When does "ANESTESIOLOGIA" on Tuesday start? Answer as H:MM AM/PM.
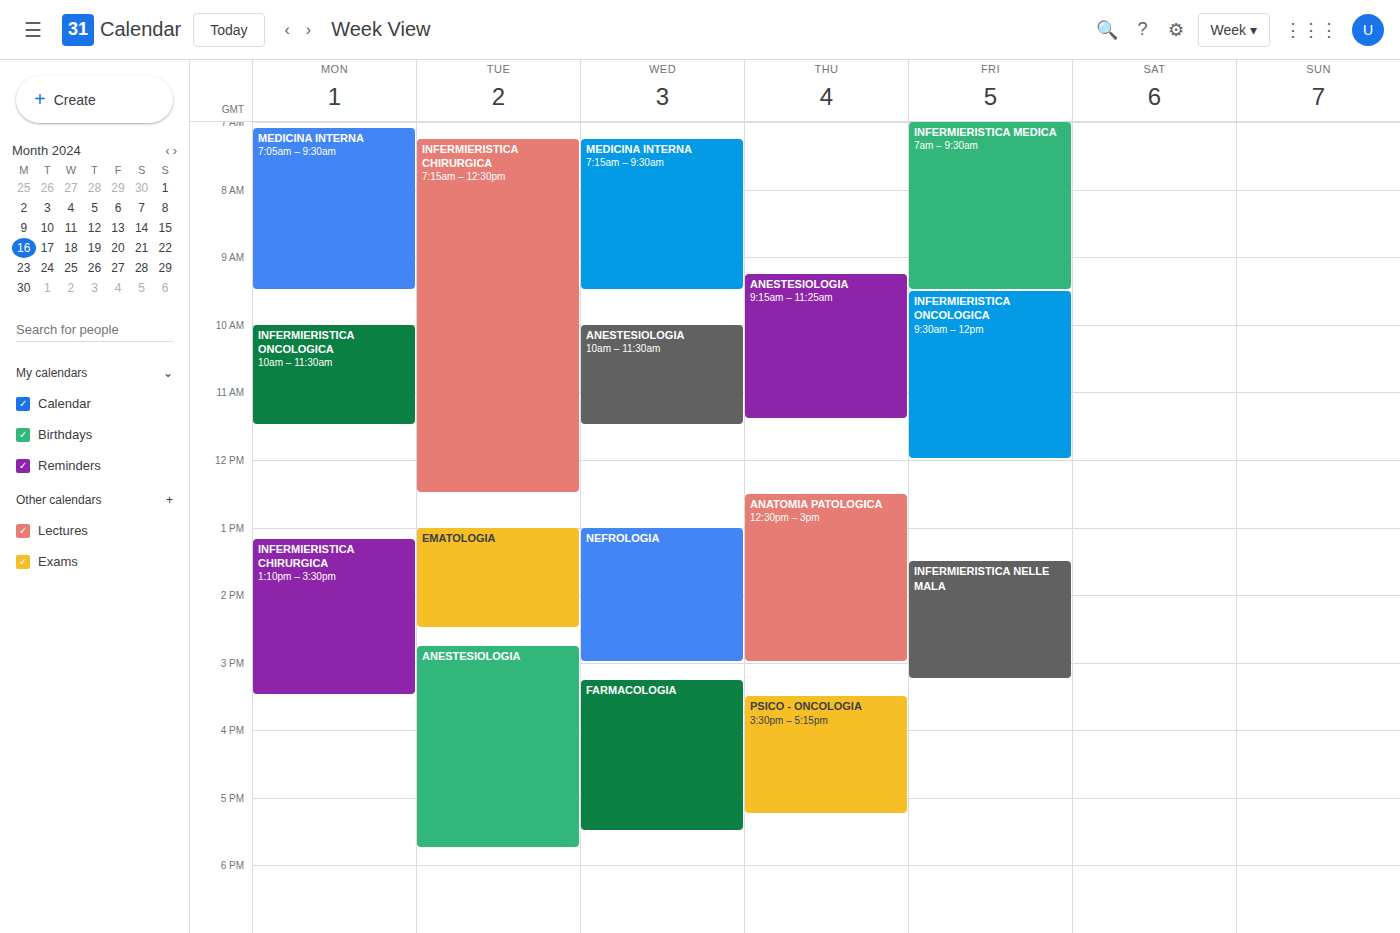
2:45 PM